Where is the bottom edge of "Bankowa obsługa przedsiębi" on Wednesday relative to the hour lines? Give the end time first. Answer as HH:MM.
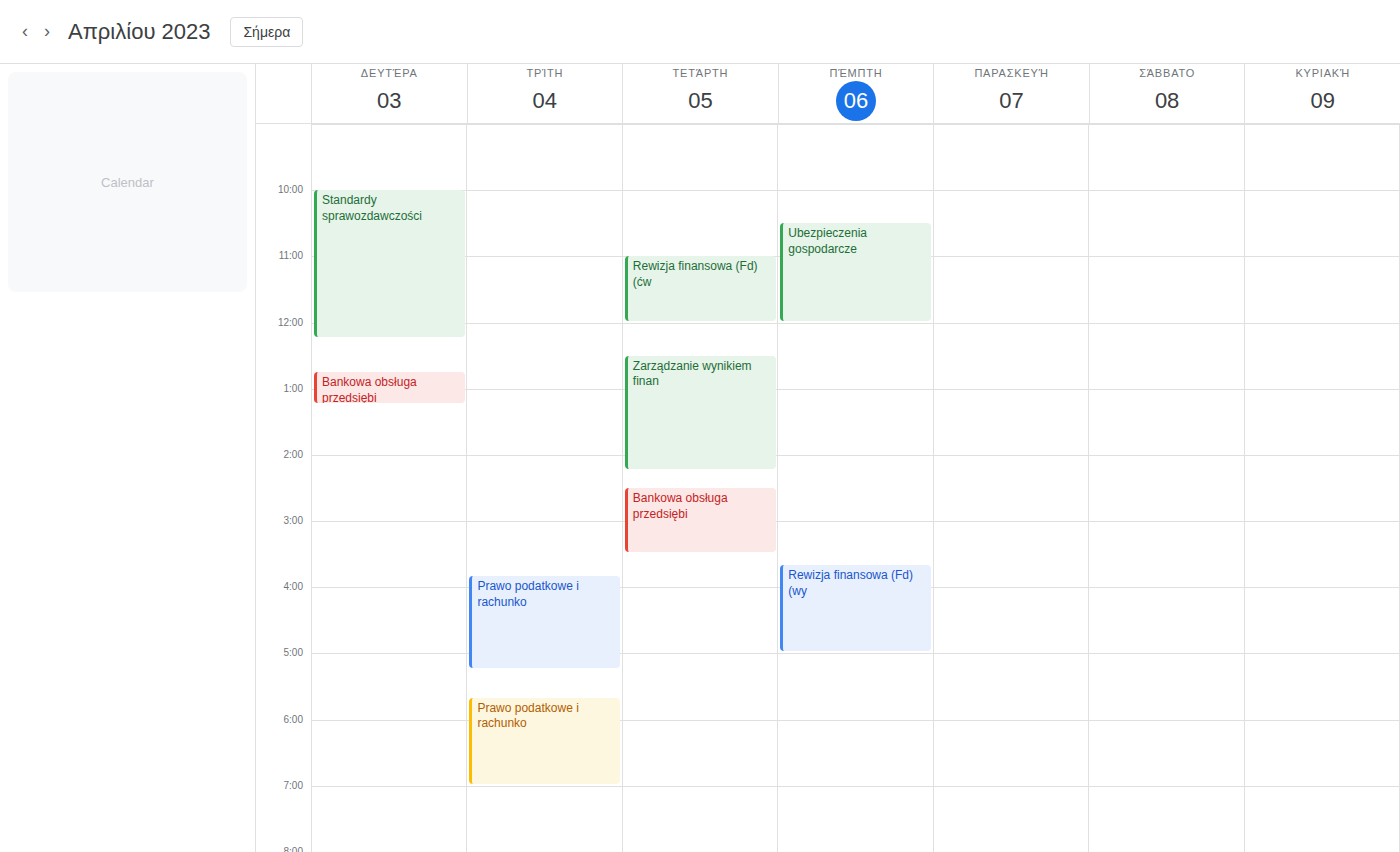
15:30 -- halfway between the 15:00 and 16:00 lines.